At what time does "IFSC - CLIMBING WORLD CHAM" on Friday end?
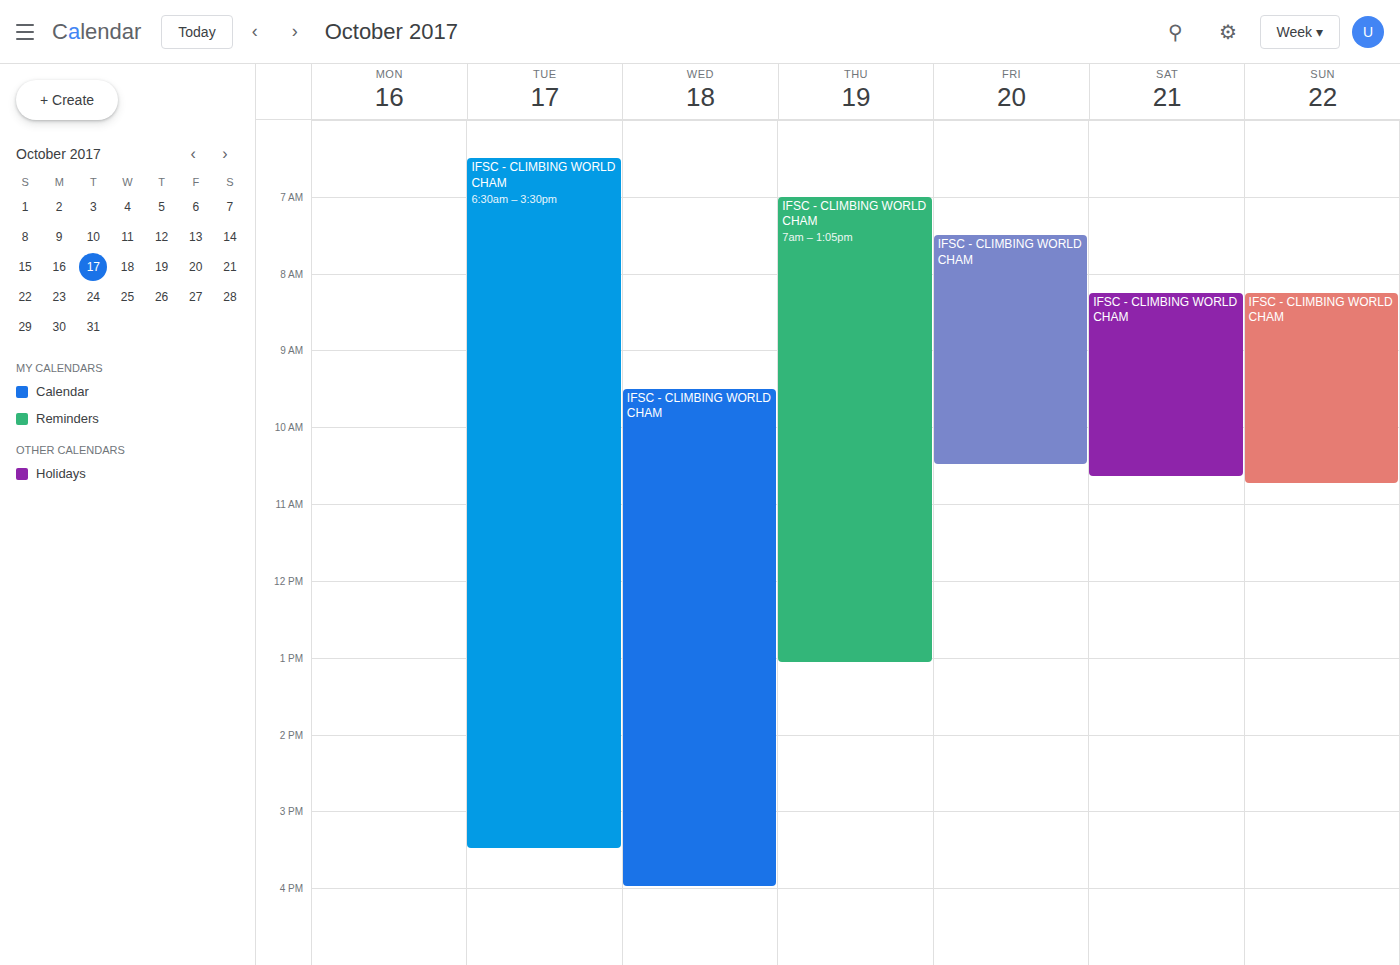
10:30 AM